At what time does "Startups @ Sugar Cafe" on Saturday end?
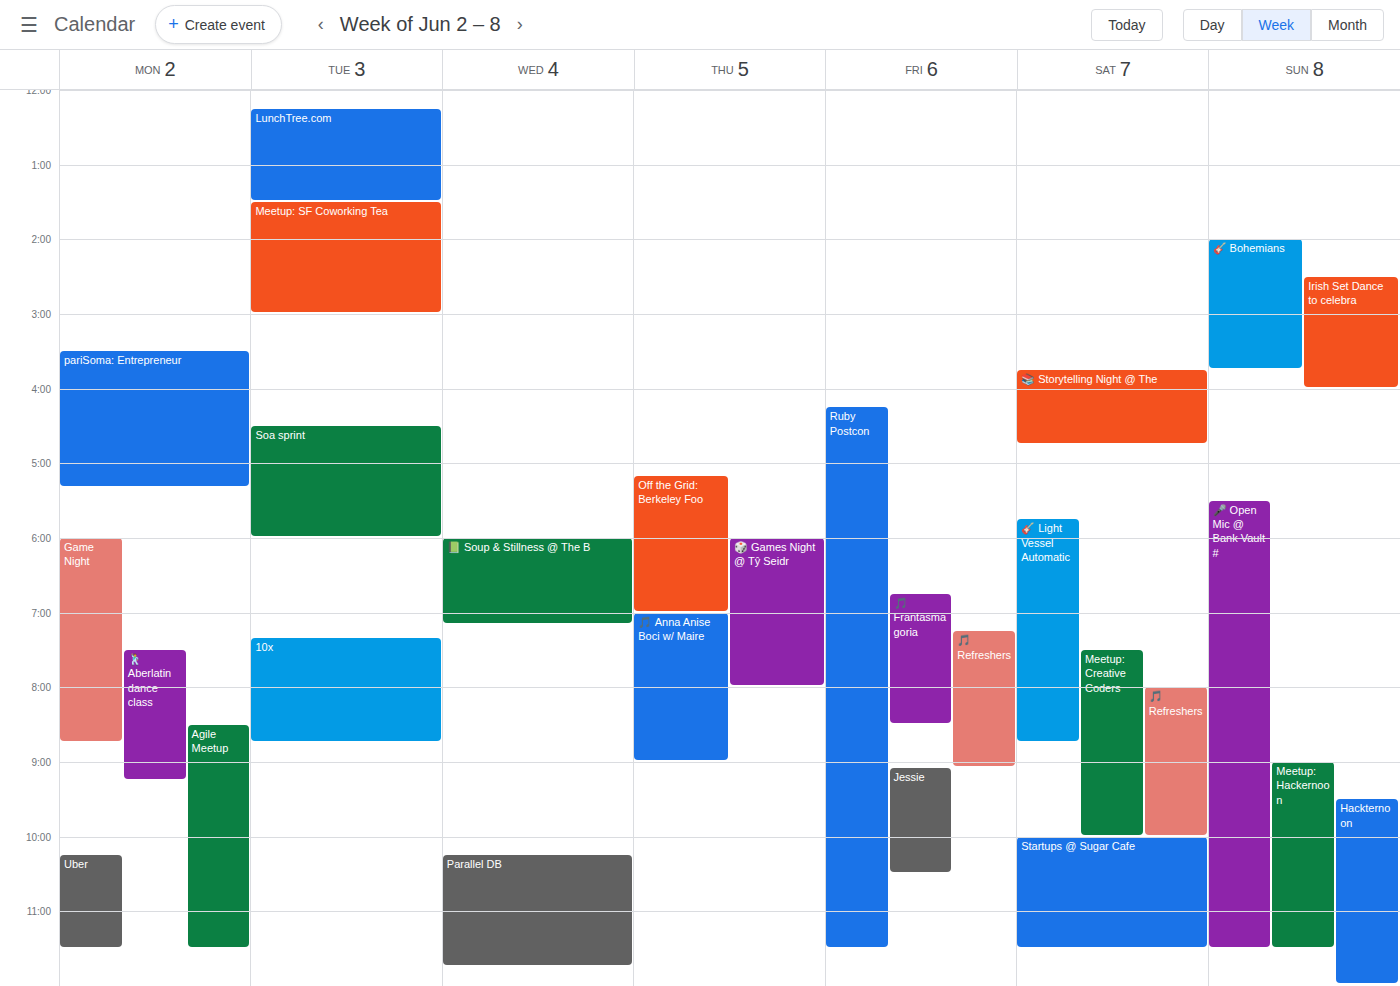
11:30 PM